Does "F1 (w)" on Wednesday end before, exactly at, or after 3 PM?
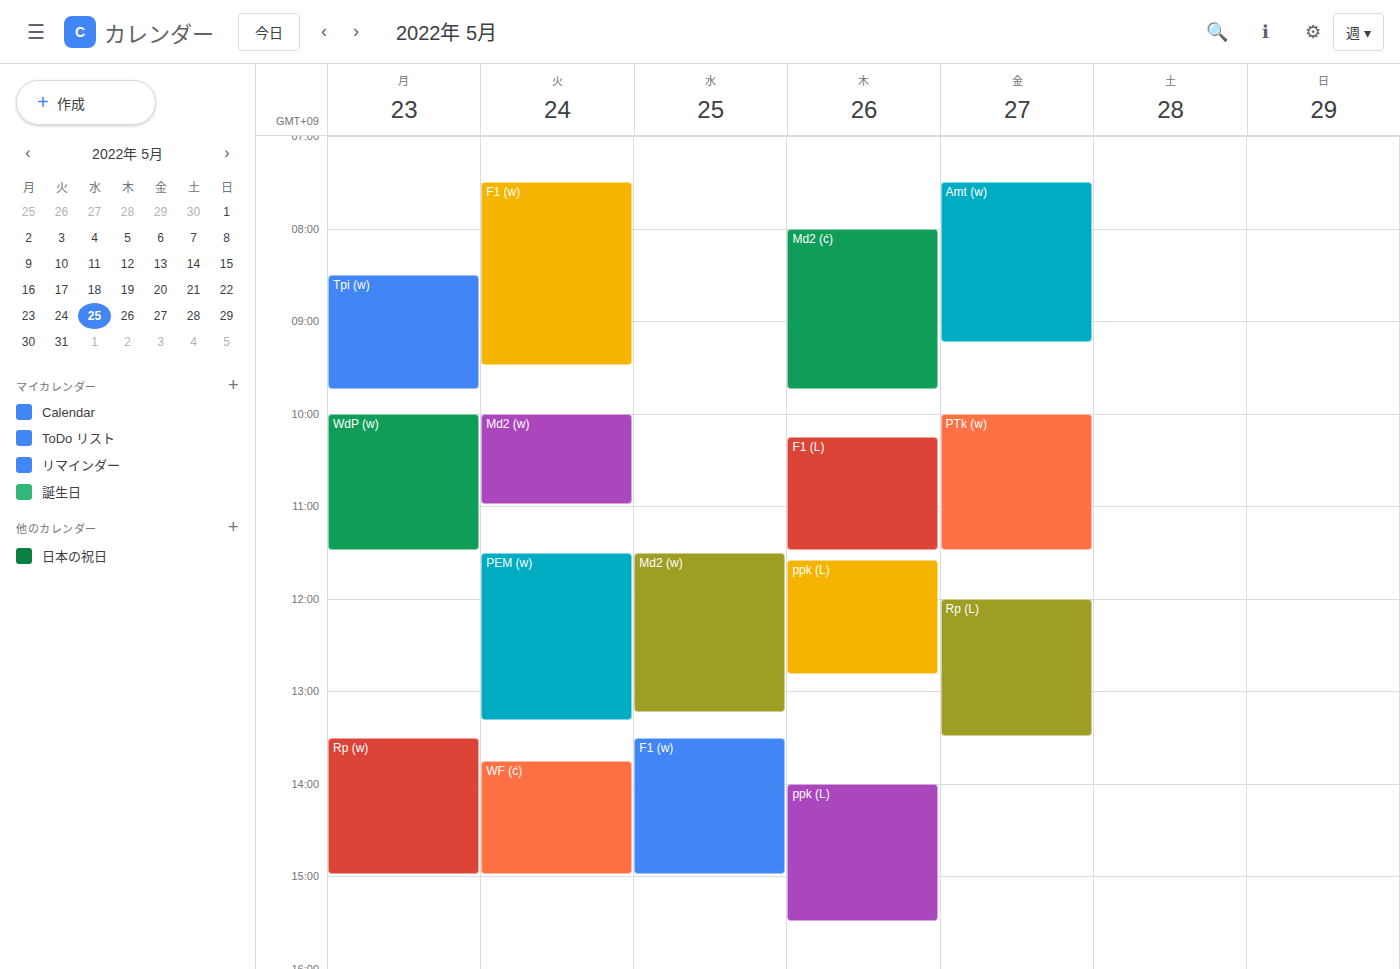
3:00 PM -- exactly at 3 PM, on the 3 PM line.